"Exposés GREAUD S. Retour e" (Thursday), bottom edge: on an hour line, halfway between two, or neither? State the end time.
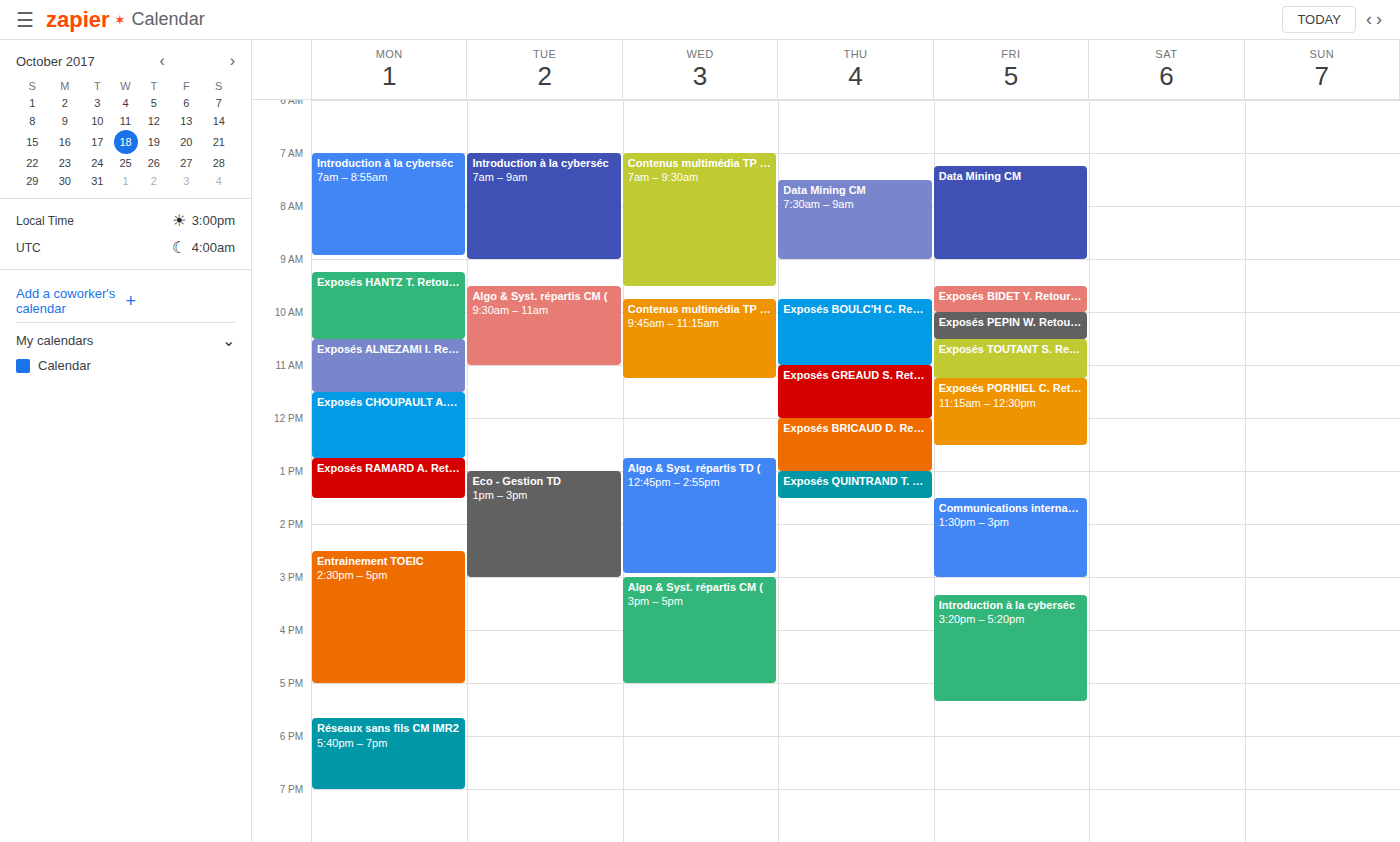
12:00 PM -- exactly on the 12 PM line.